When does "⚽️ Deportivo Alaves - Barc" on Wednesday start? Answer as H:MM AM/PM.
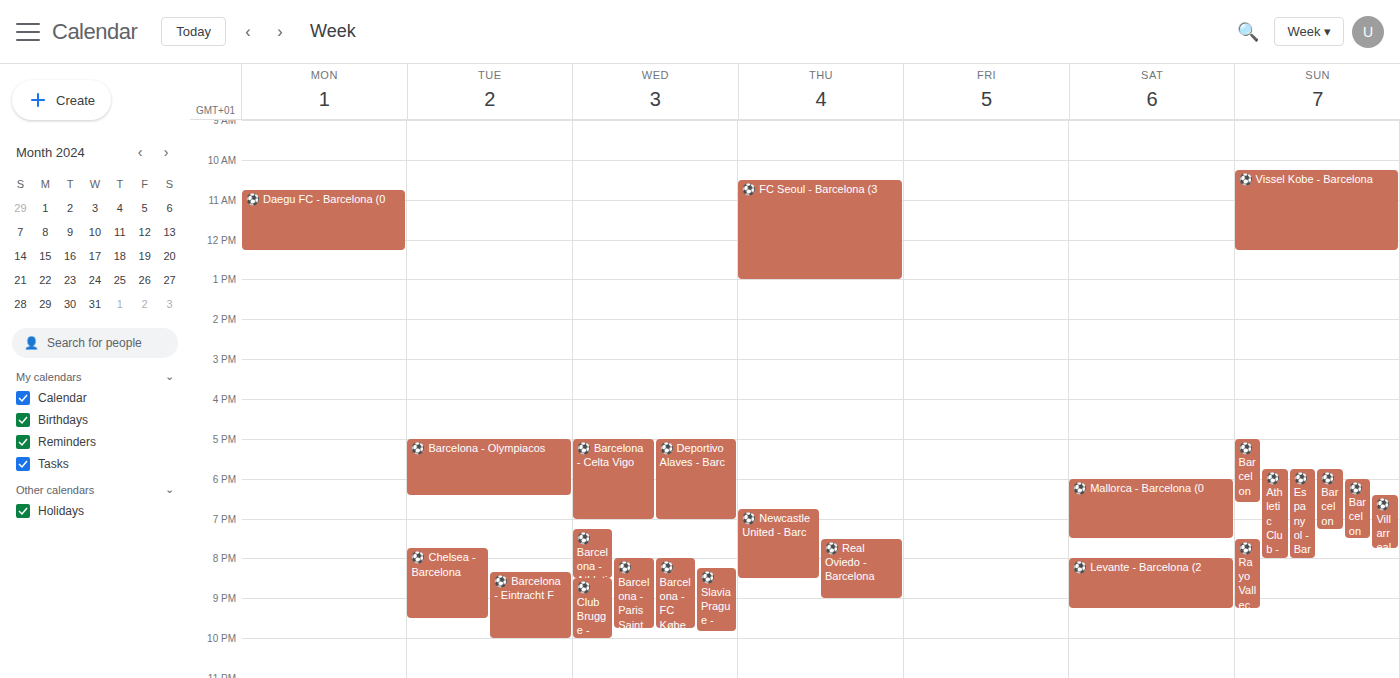
5:00 PM